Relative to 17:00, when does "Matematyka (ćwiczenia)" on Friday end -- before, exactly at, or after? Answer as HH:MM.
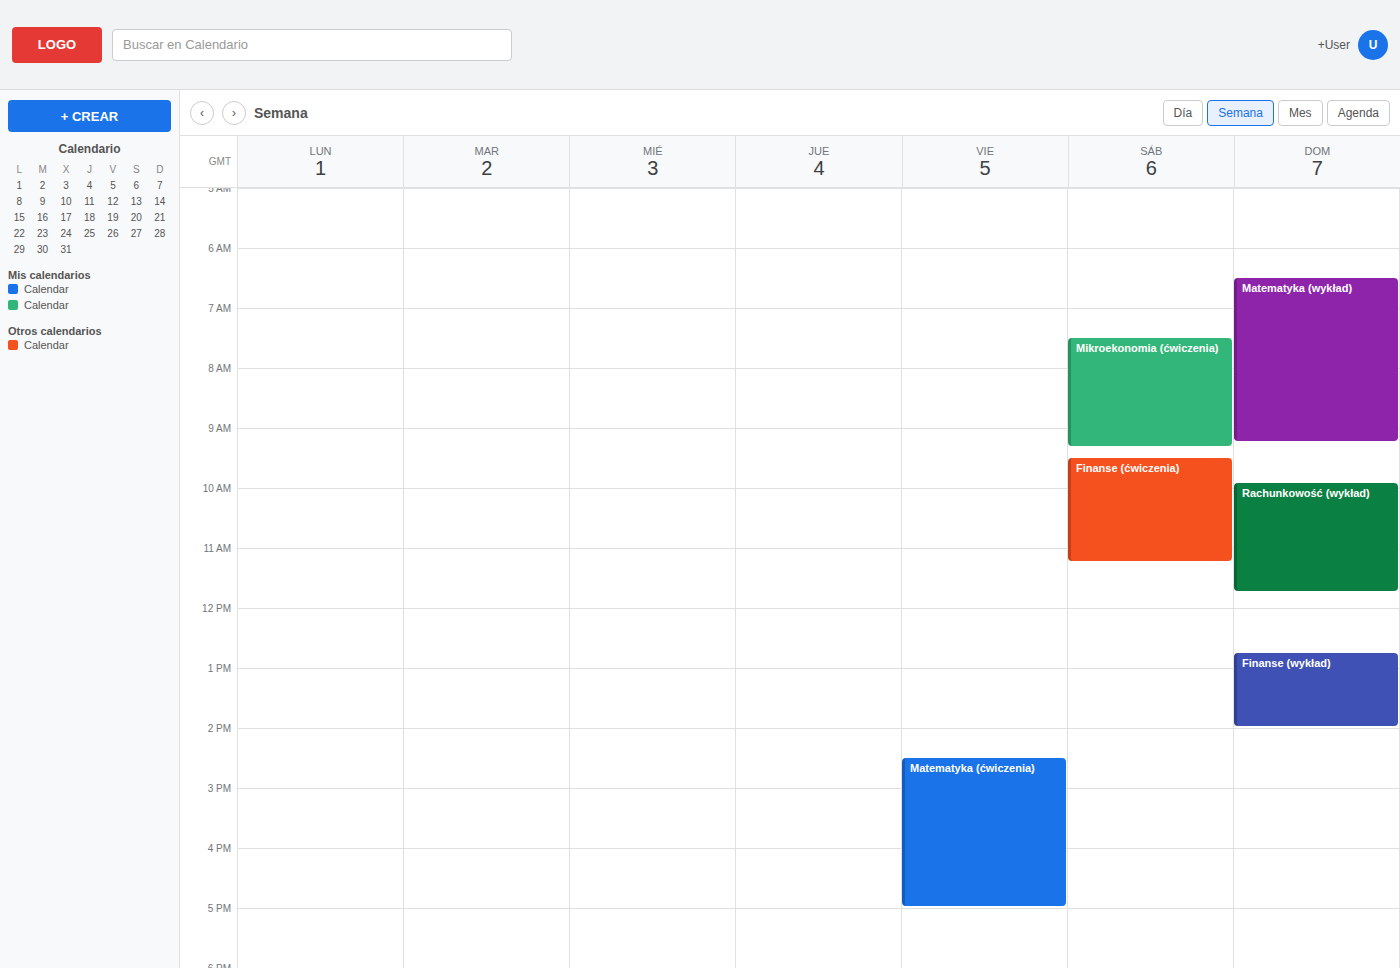
17:00 -- exactly at 17:00, on the 17:00 line.